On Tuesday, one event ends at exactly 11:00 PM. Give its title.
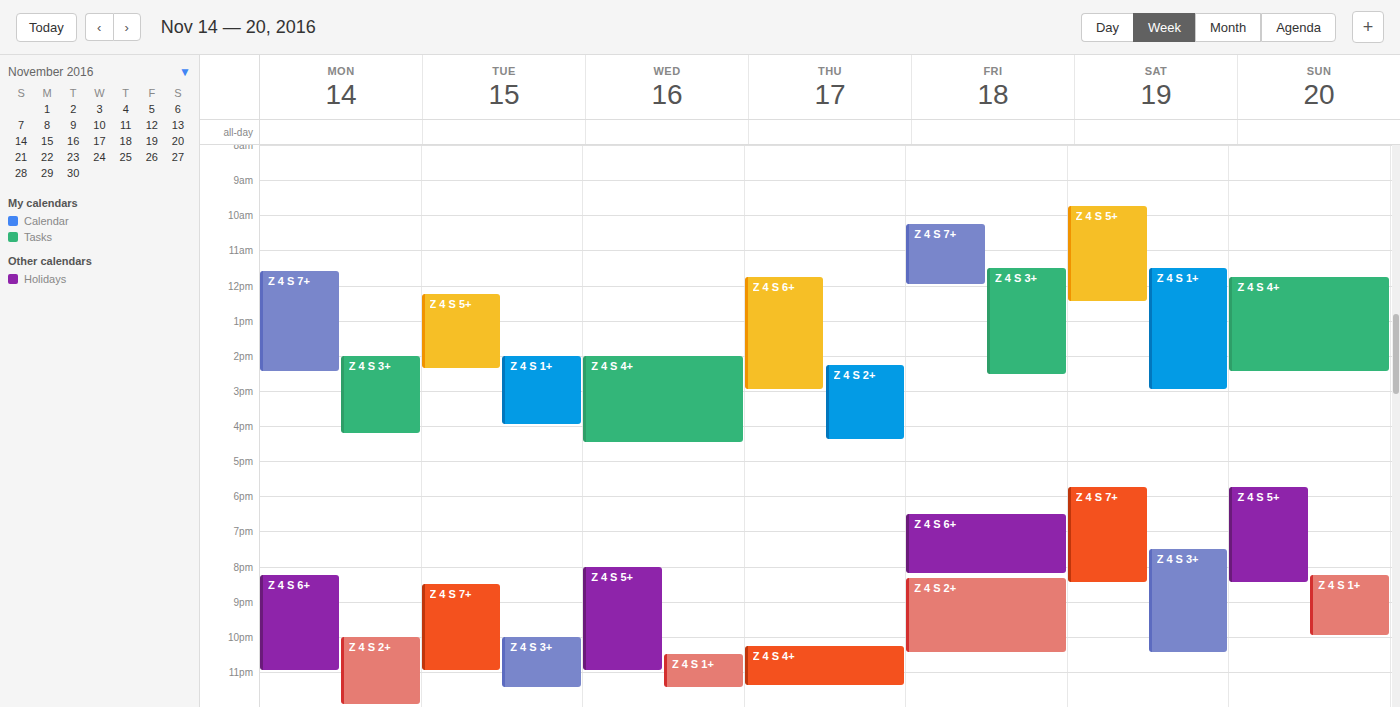
"Z 4 S 7+"